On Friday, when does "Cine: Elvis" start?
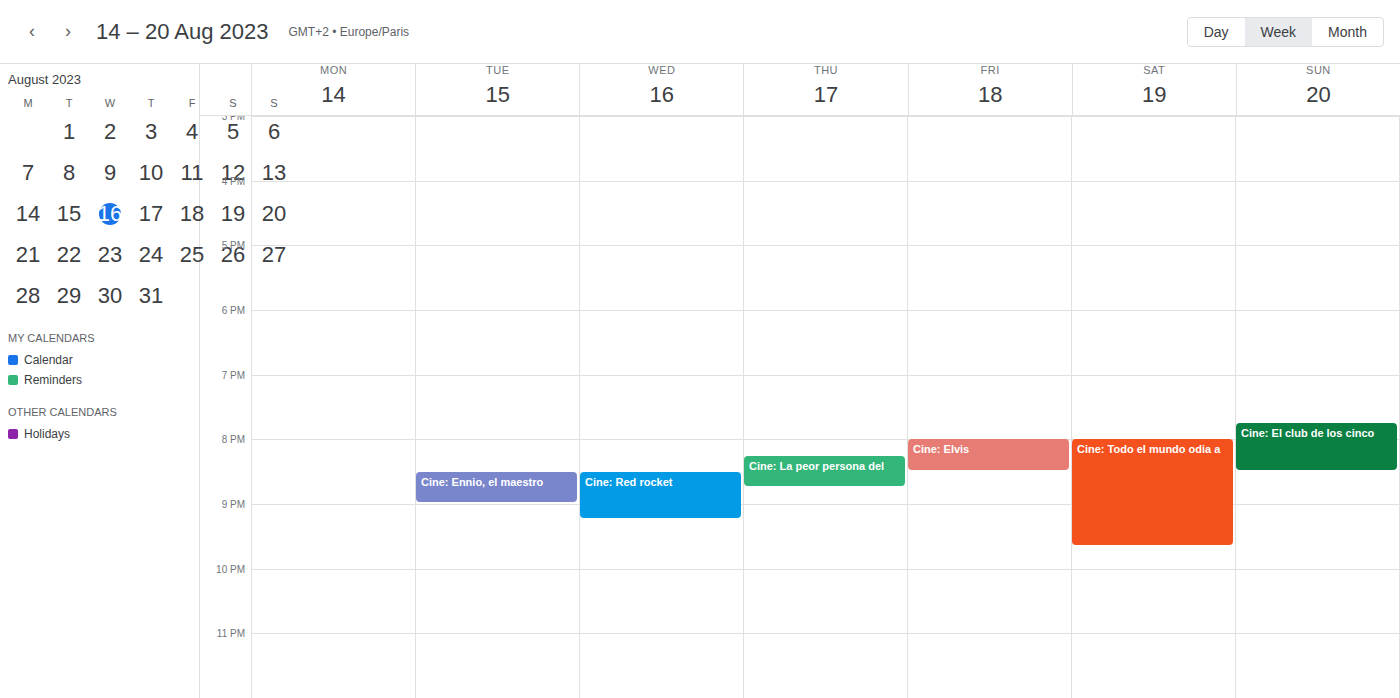
8:00 PM